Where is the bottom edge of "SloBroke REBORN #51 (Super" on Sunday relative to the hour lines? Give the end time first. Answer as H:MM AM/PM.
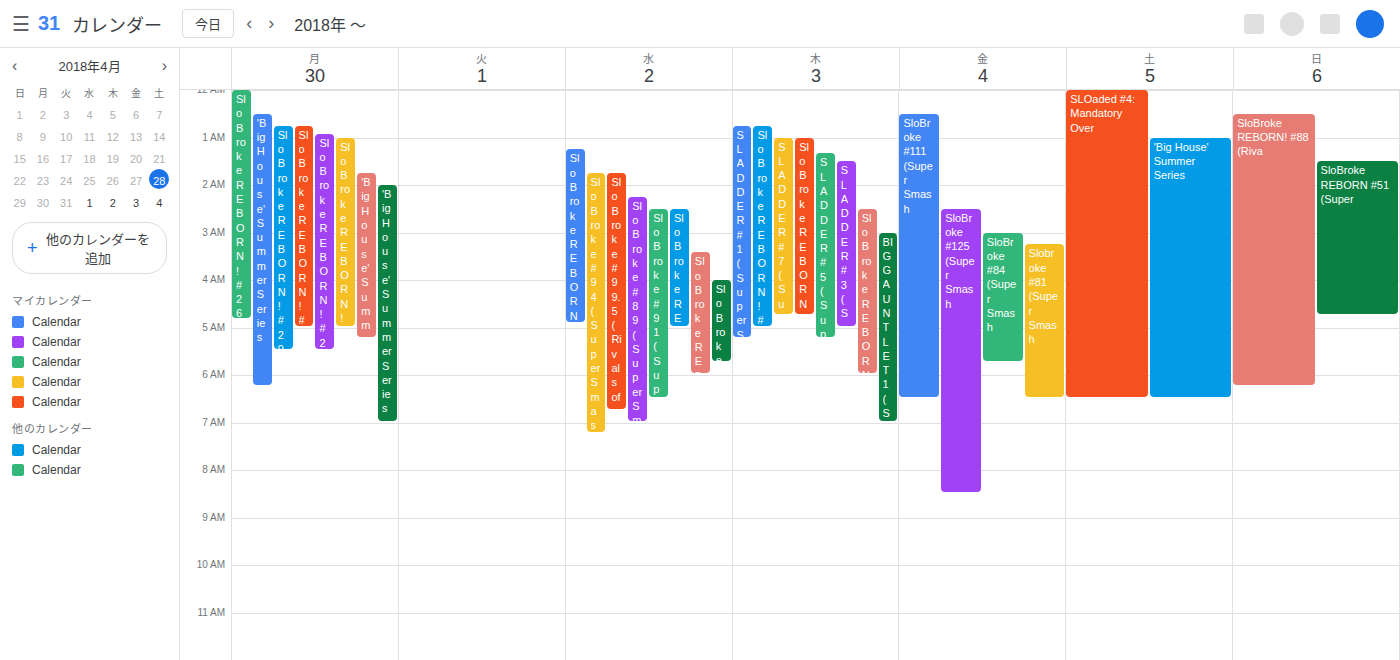
4:45 AM -- neither: three quarters of the way from the 4 AM line to the 5 AM line.